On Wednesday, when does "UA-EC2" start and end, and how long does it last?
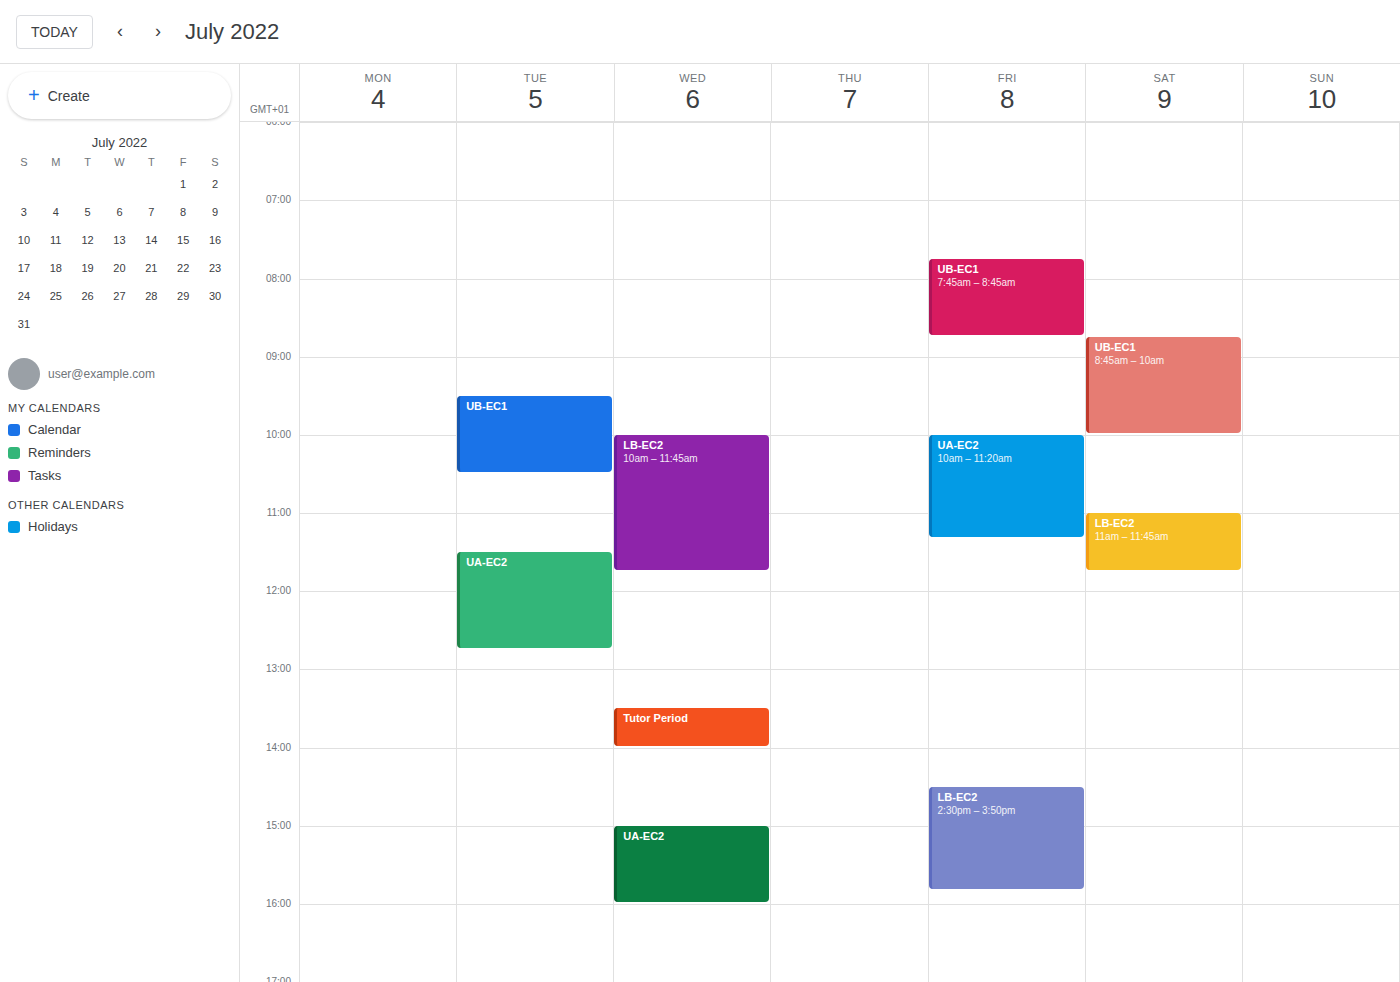
15:00 to 16:00, 1 hour